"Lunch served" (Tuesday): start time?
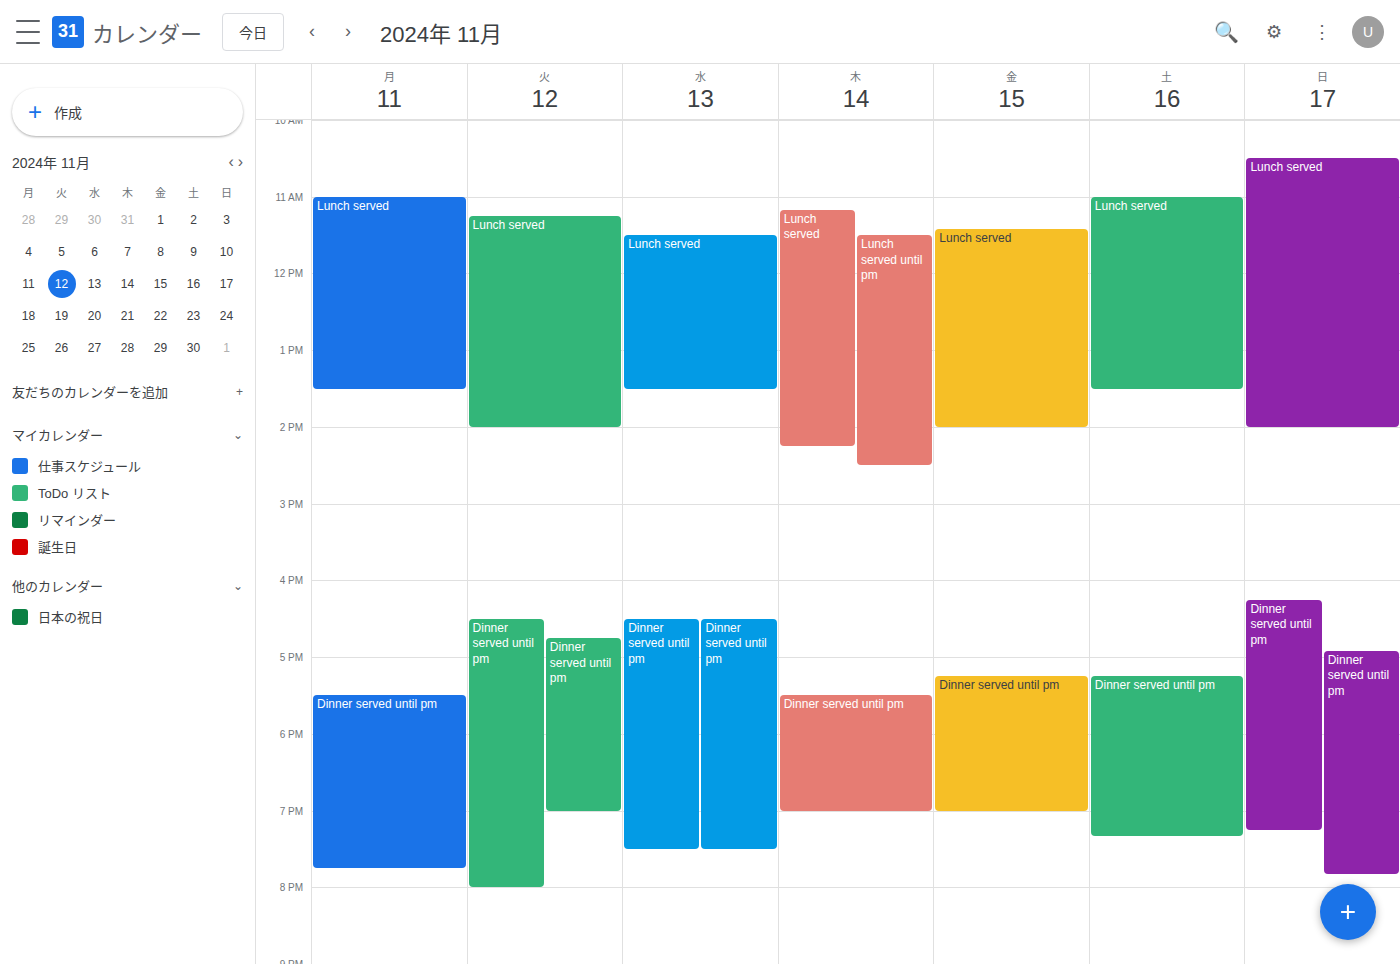
11:15 AM